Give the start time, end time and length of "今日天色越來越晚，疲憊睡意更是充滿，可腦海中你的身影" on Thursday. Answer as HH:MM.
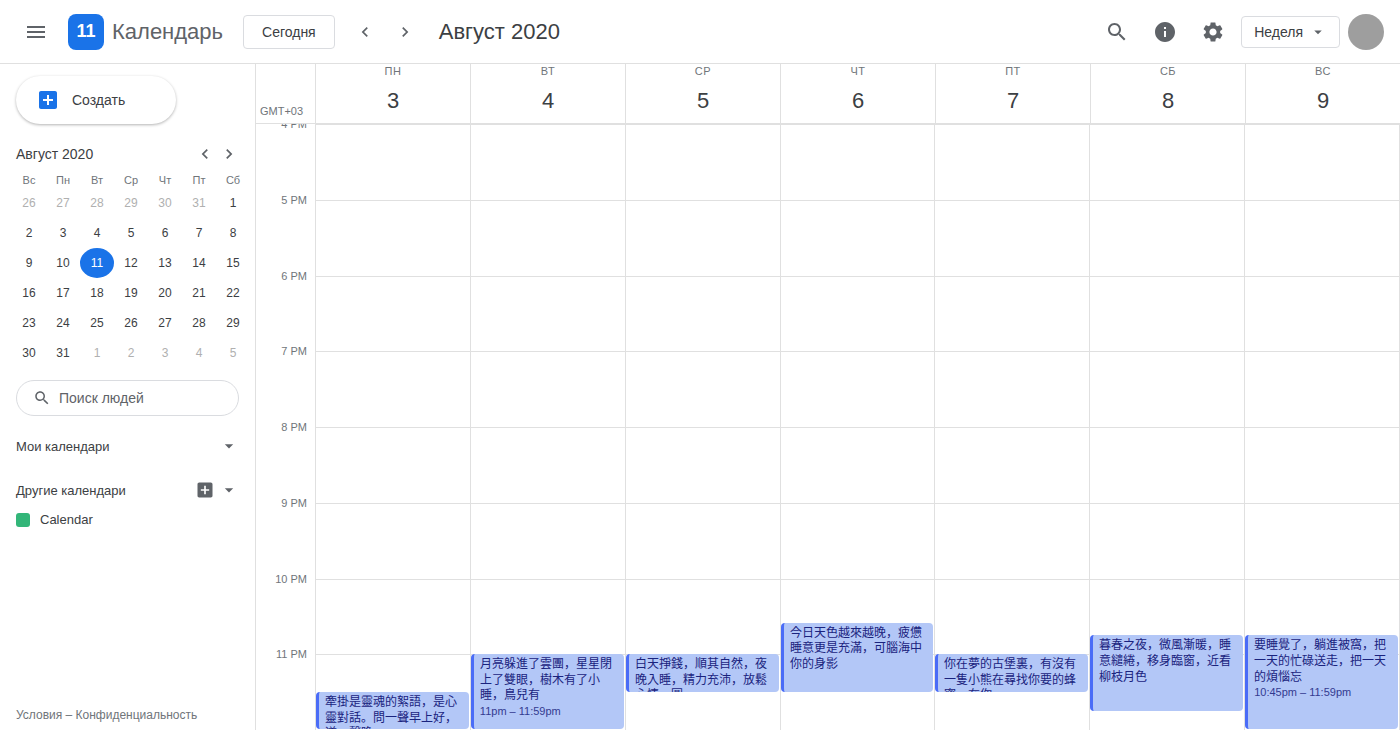
22:35 to 23:30, 55 minutes